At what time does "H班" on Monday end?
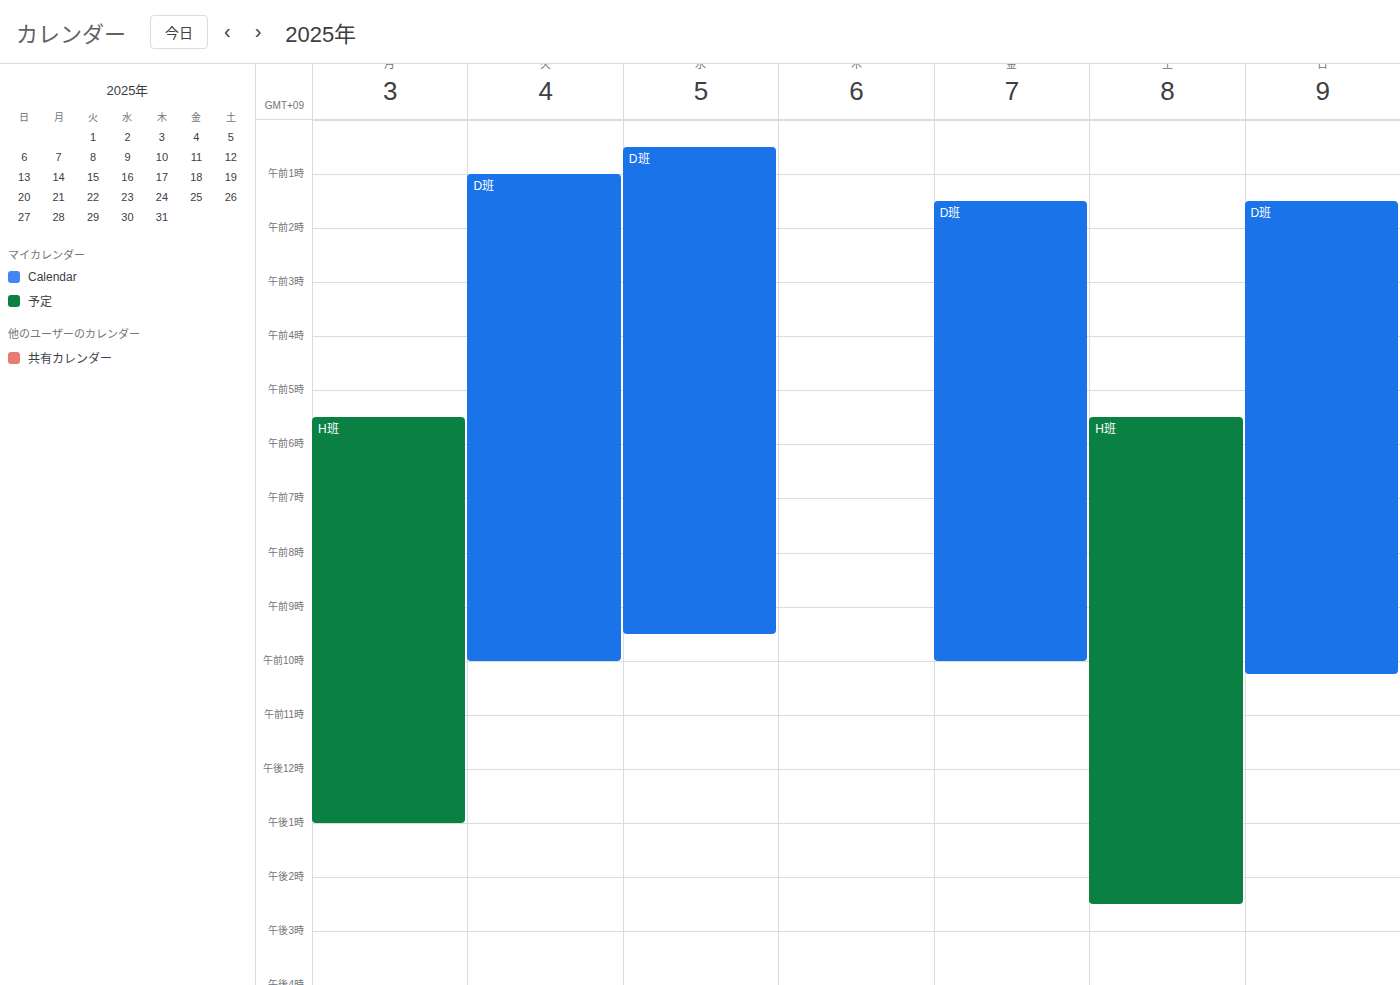
1:00 PM